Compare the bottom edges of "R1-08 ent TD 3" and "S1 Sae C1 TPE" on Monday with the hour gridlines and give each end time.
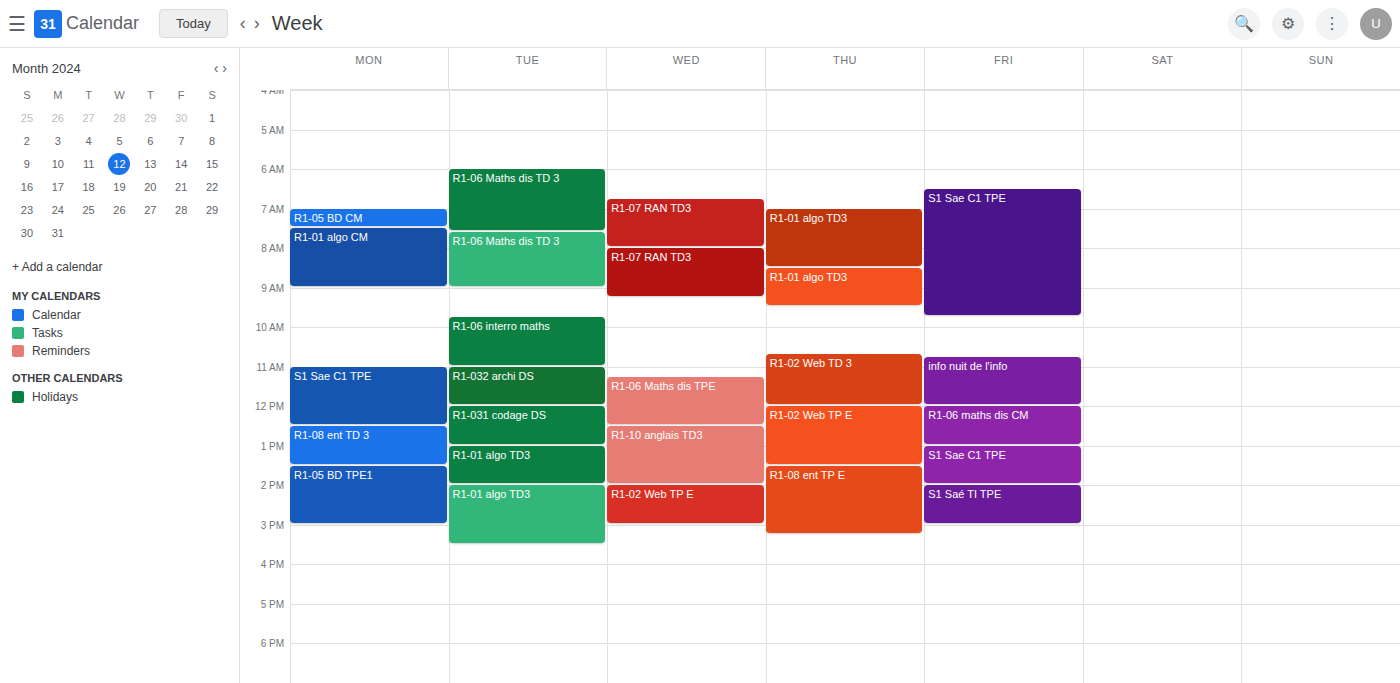
"R1-08 ent TD 3": 1:30 PM, halfway between the 1 PM and 2 PM lines. "S1 Sae C1 TPE": 12:30 PM, halfway between the 12 PM and 1 PM lines.